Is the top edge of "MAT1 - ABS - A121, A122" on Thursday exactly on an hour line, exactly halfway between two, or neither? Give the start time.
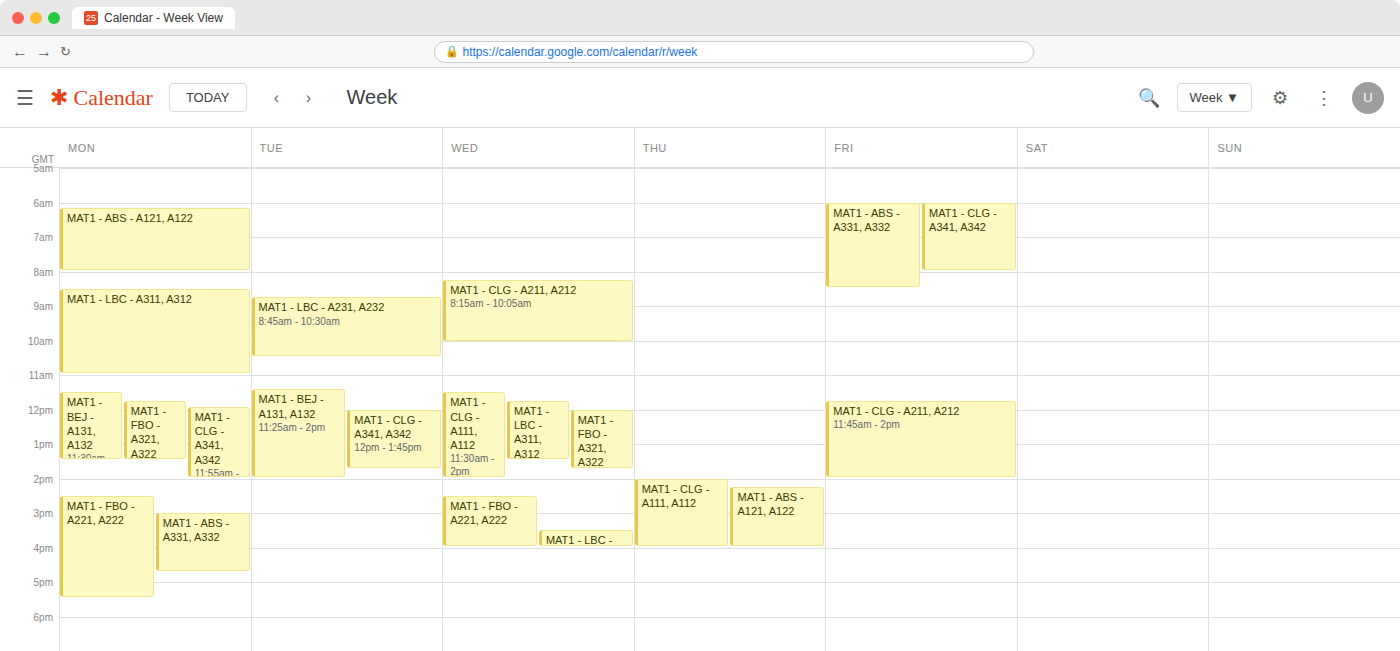
2:15 PM -- neither: a quarter of the way from the 2 PM line to the 3 PM line.